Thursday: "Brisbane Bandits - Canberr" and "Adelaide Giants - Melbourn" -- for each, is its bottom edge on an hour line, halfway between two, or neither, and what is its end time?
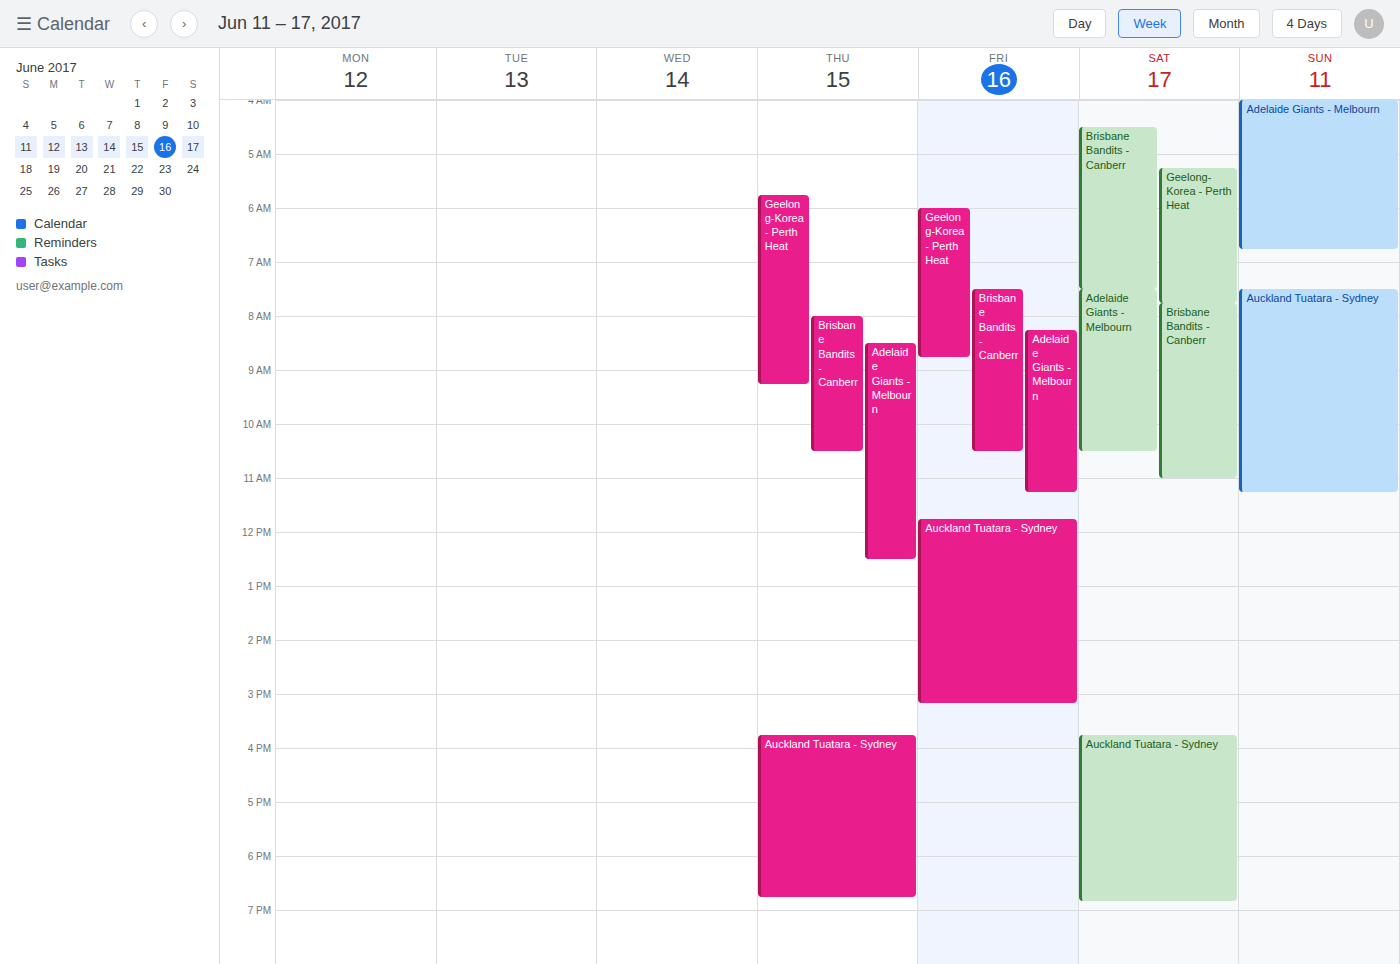
"Brisbane Bandits - Canberr": 10:30, halfway between the 10:00 and 11:00 lines. "Adelaide Giants - Melbourn": 12:30, halfway between the 12:00 and 13:00 lines.